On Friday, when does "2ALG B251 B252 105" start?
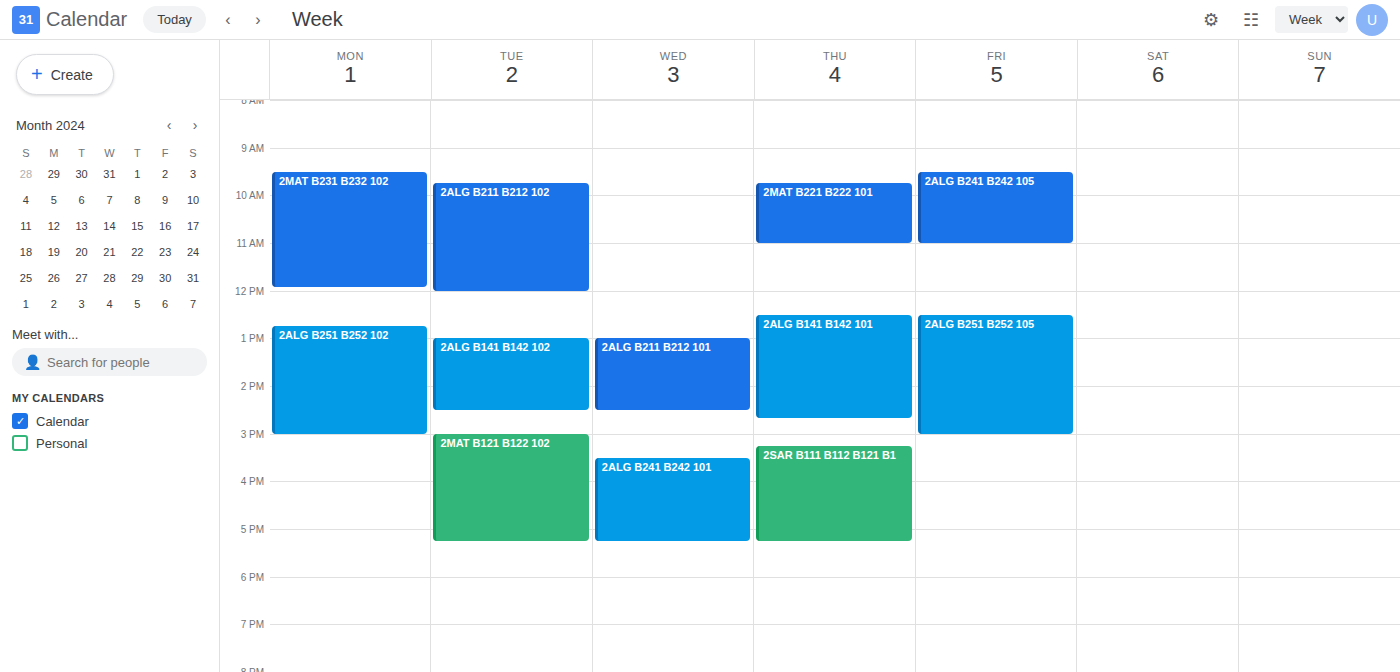
12:30